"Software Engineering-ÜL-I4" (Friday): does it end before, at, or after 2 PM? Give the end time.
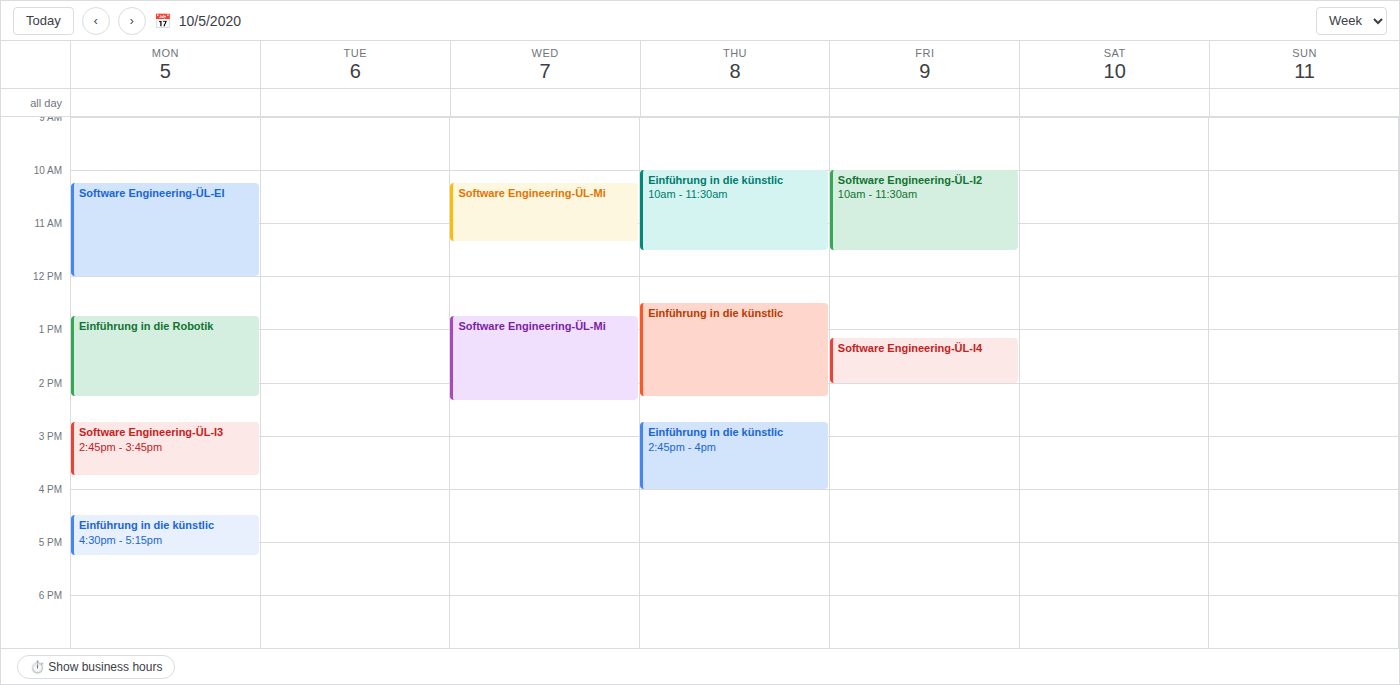
2:00 PM -- exactly at 2 PM, on the 2 PM line.